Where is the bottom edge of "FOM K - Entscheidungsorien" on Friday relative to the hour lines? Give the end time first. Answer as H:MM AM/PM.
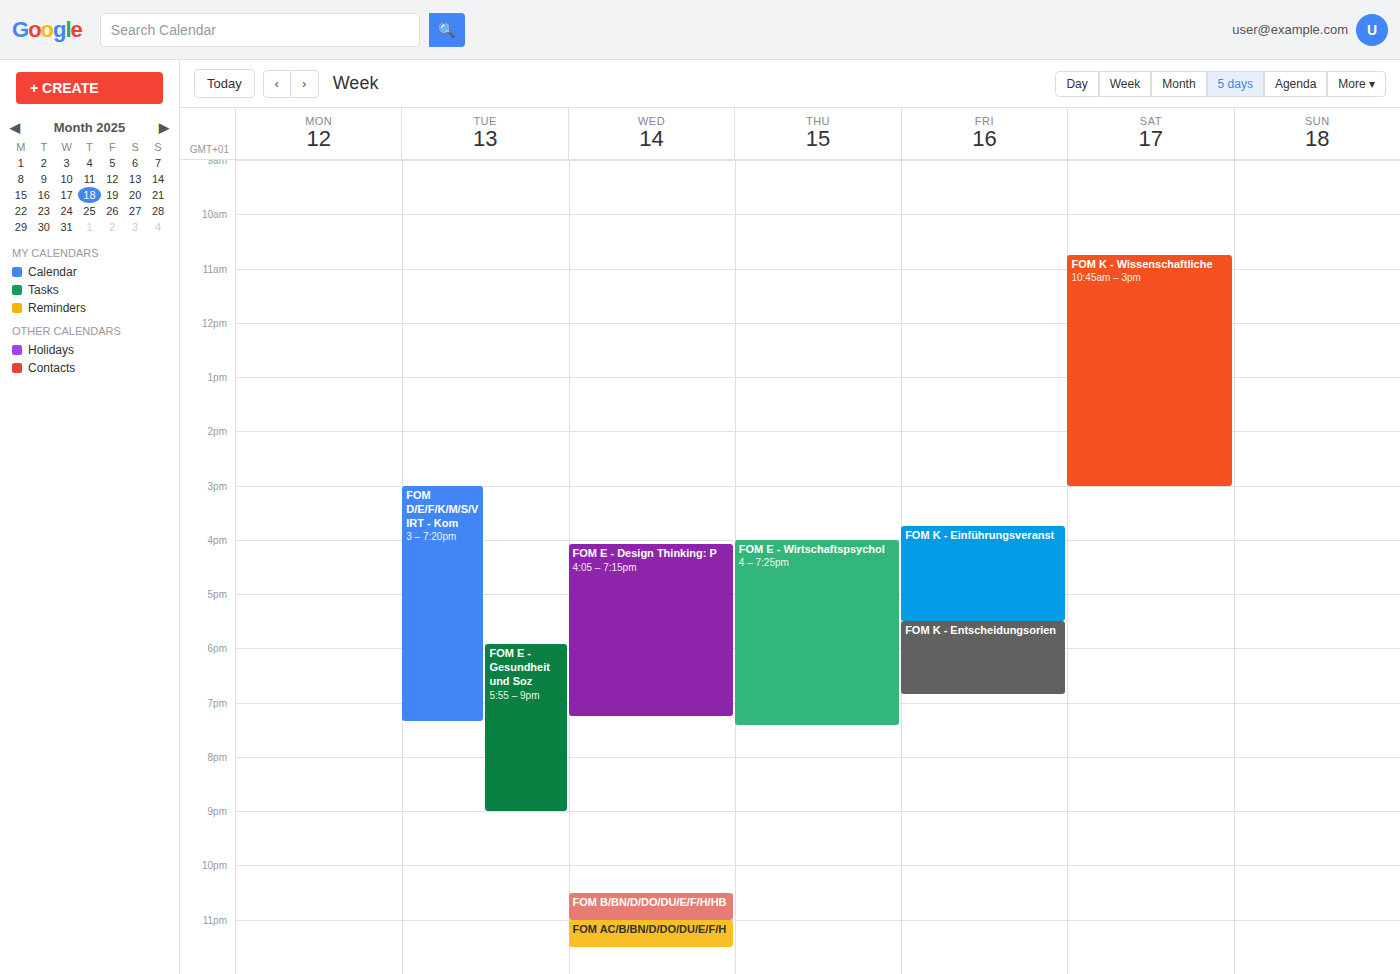
6:50 PM -- neither: 50 minutes below the 6 PM line and 10 minutes above the 7 PM line.